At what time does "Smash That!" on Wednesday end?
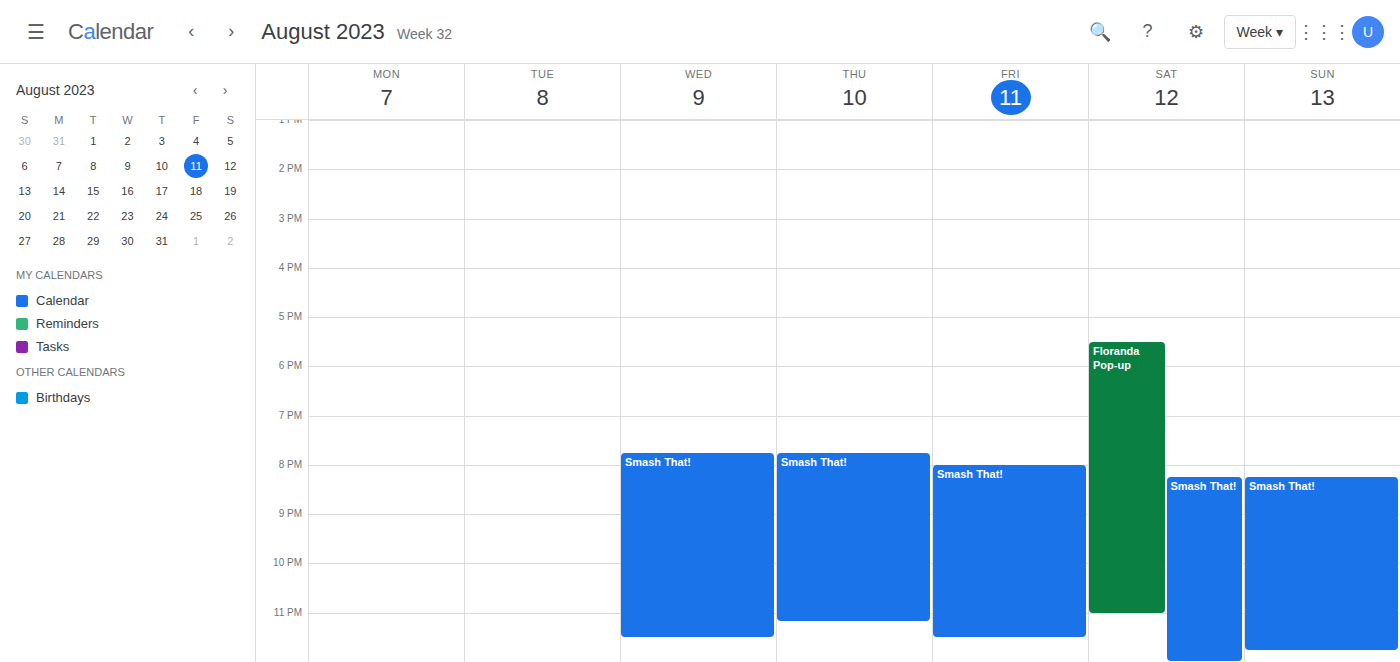
11:30 PM